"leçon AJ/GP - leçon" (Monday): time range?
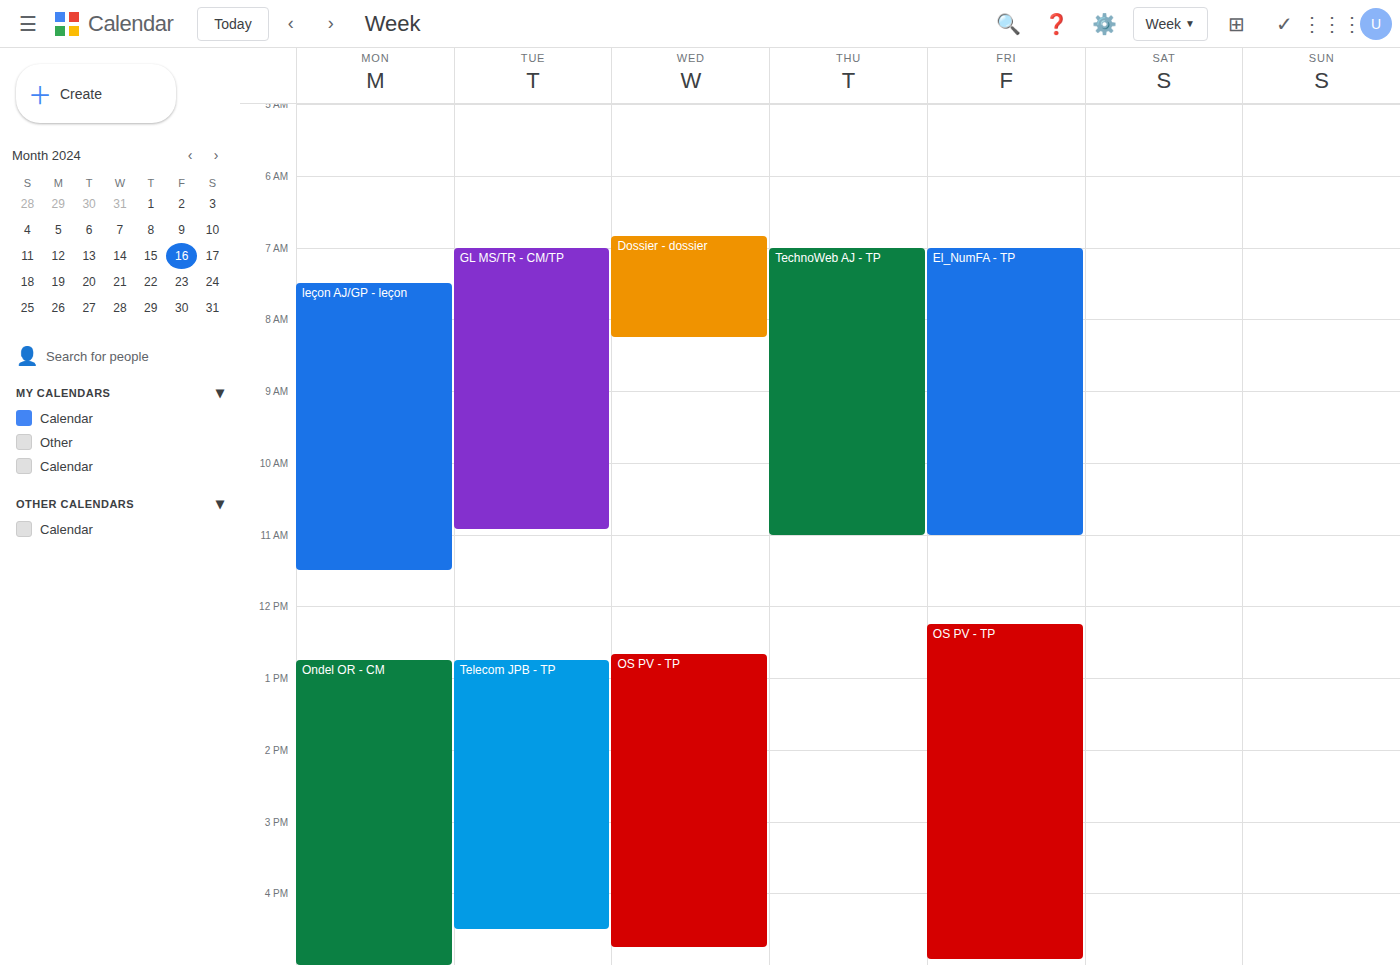
7:30 AM to 11:30 AM